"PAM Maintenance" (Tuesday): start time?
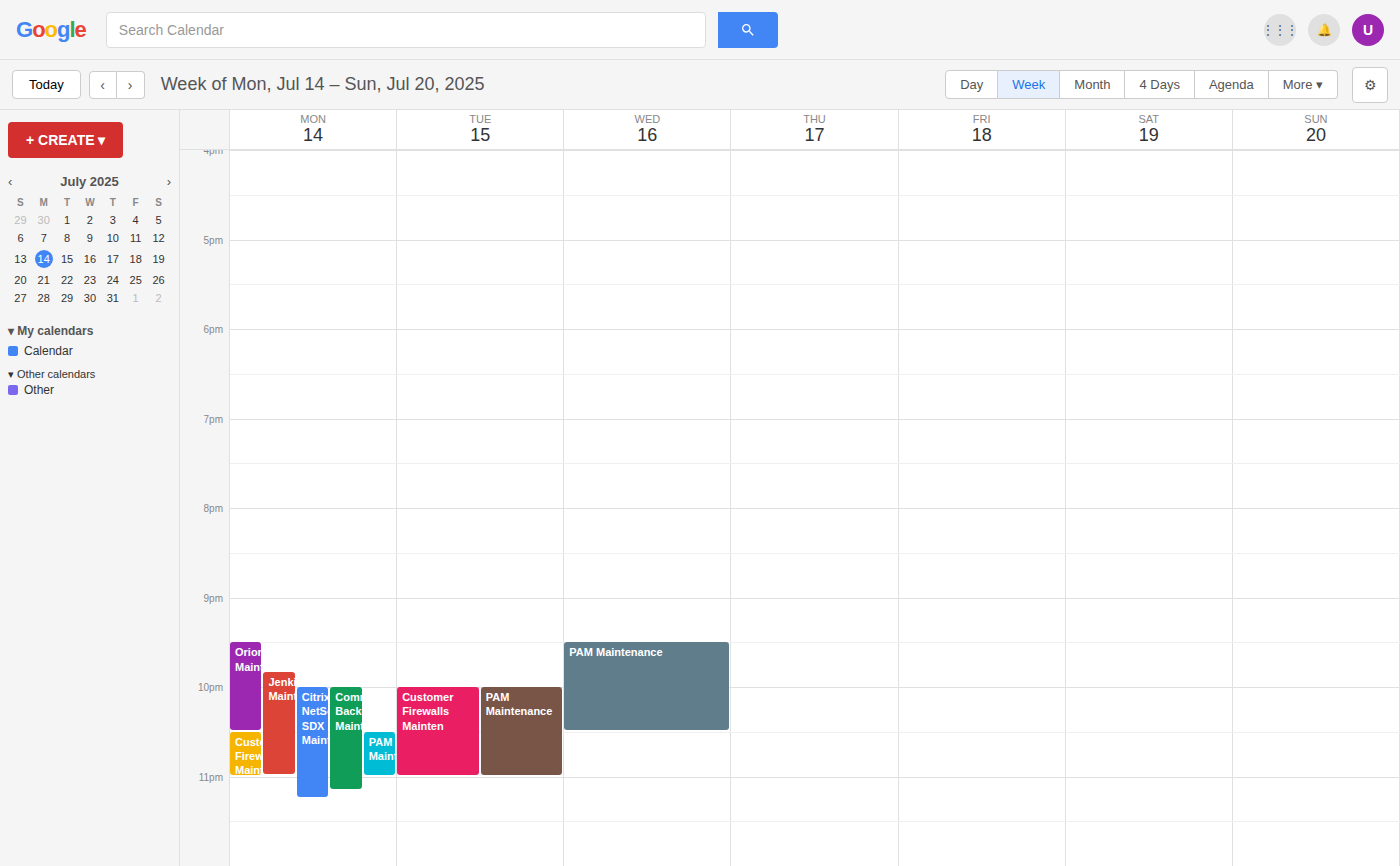
10:00 PM